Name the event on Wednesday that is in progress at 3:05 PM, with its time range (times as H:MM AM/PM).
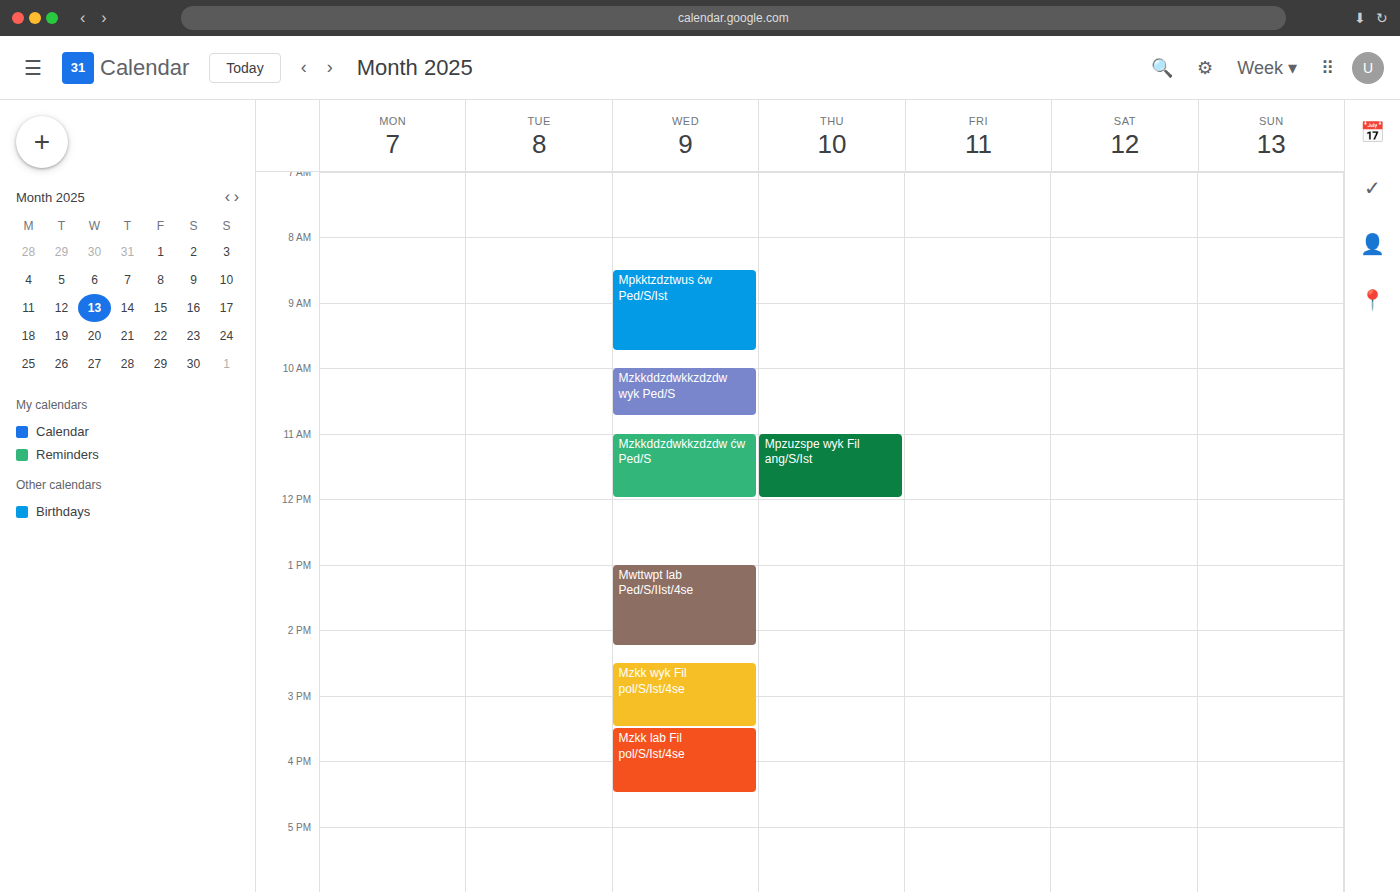
"Mzkk wyk Fil pol/S/Ist/4se", 2:30 PM to 3:30 PM